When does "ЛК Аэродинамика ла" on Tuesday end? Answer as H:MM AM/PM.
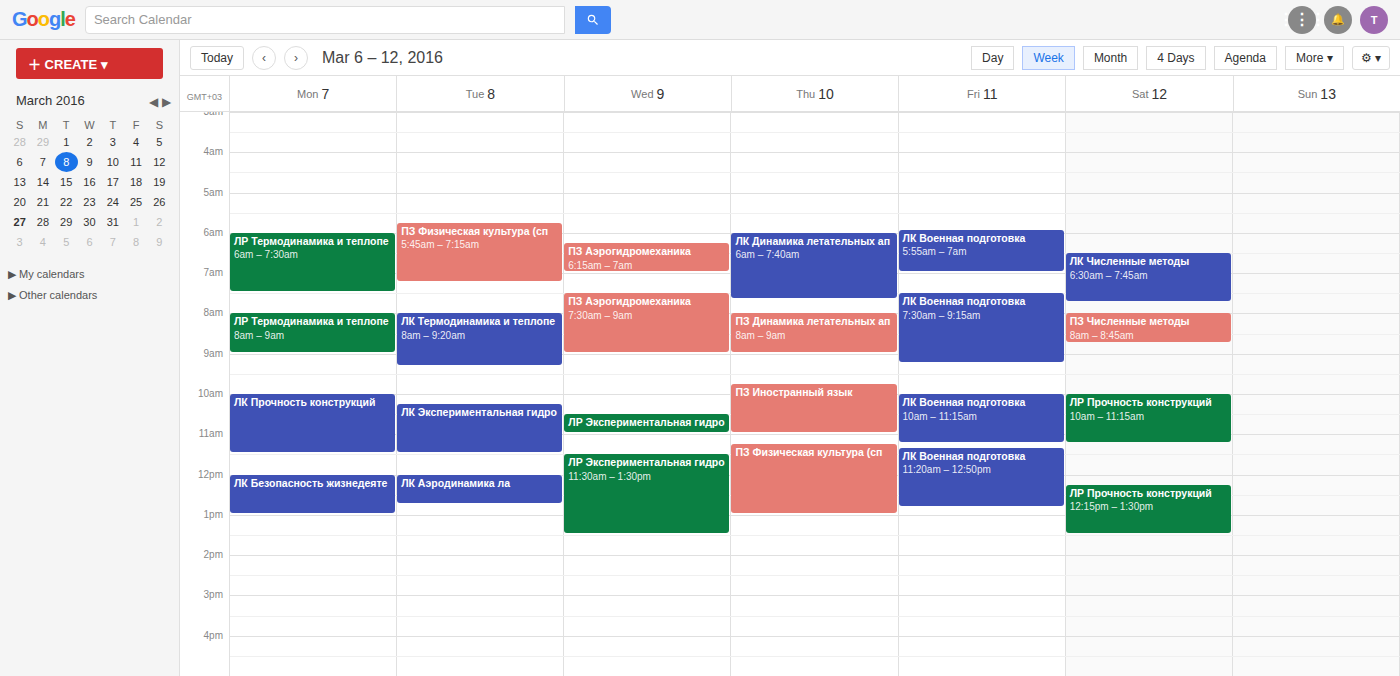
12:45 PM